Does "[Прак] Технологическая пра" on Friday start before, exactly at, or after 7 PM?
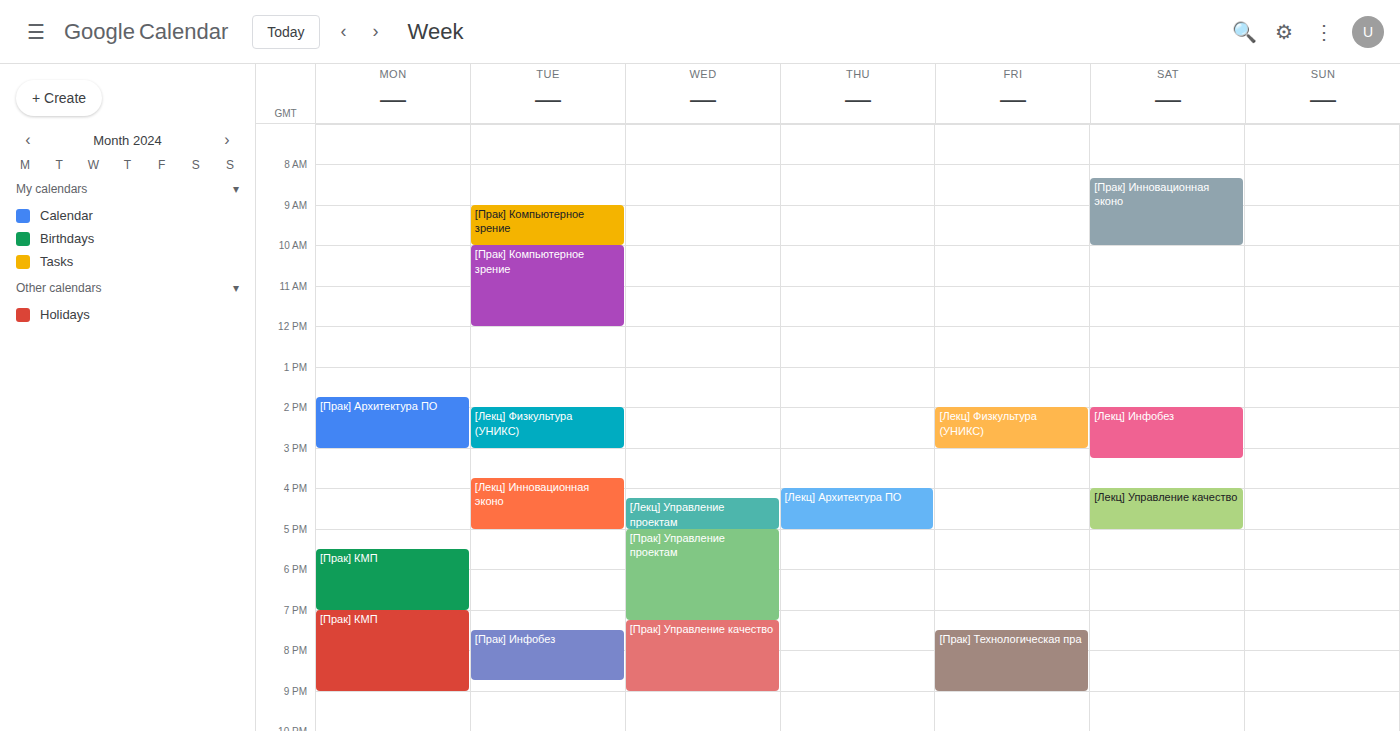
7:30 PM -- after 7 PM, 30 minutes below the 7 PM line.